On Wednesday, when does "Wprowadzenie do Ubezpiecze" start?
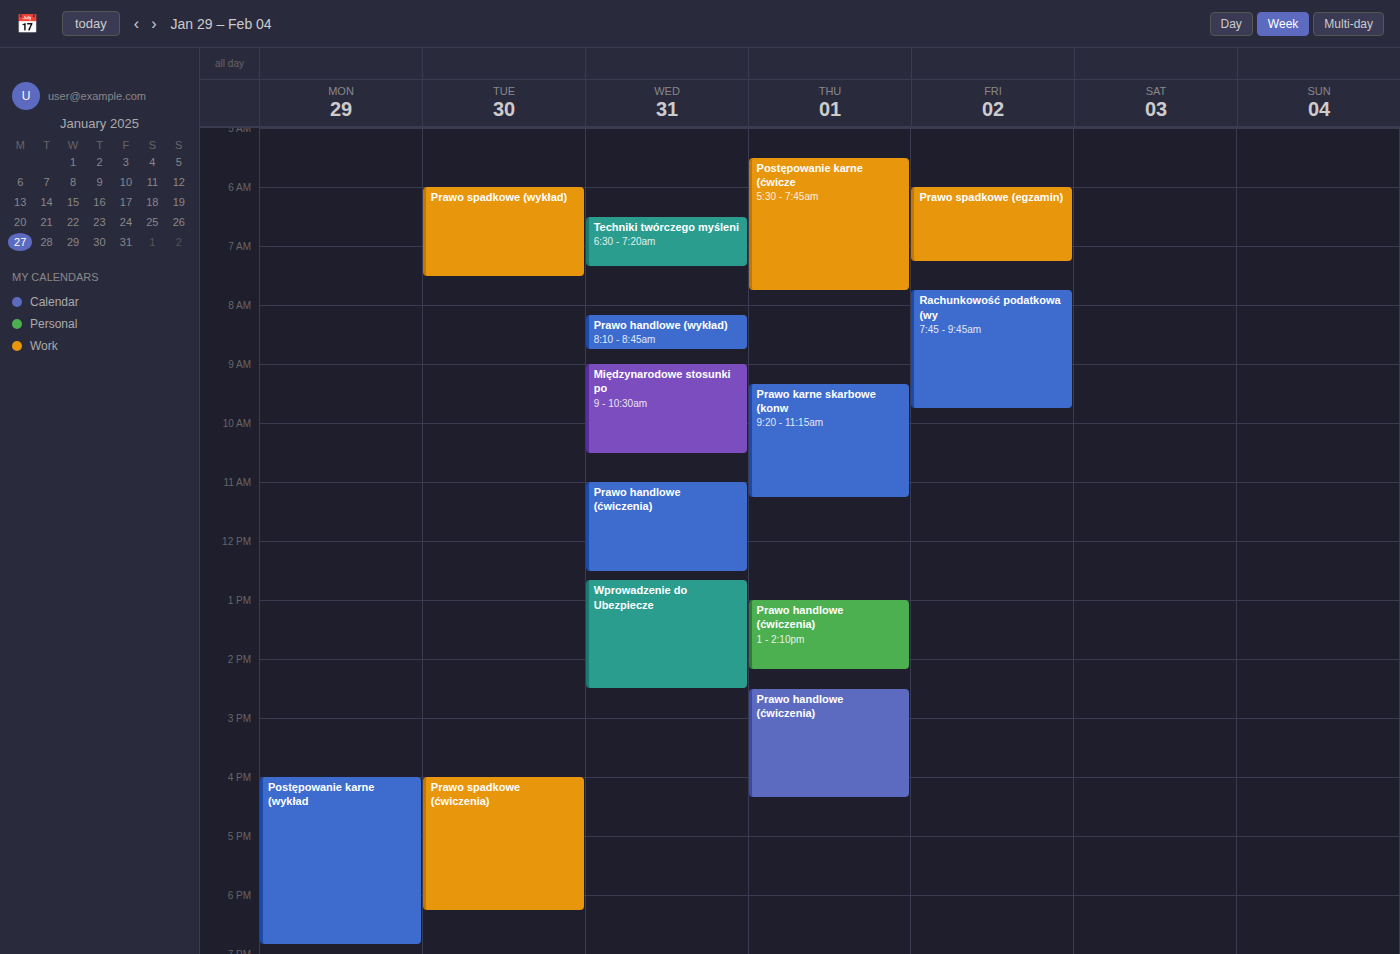
12:40 PM